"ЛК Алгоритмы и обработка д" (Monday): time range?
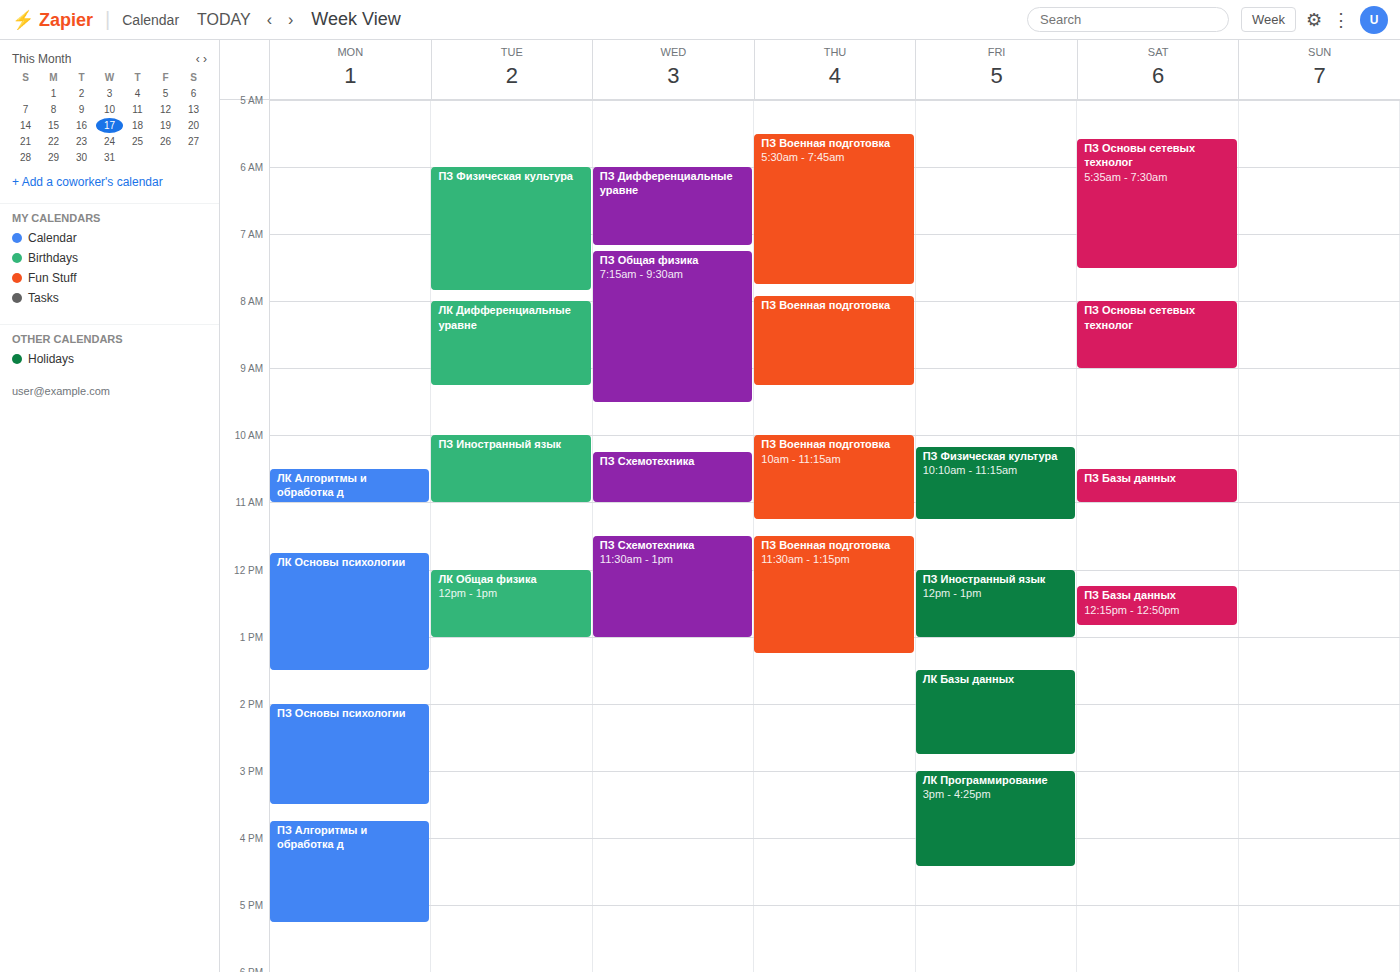
10:30 to 11:00